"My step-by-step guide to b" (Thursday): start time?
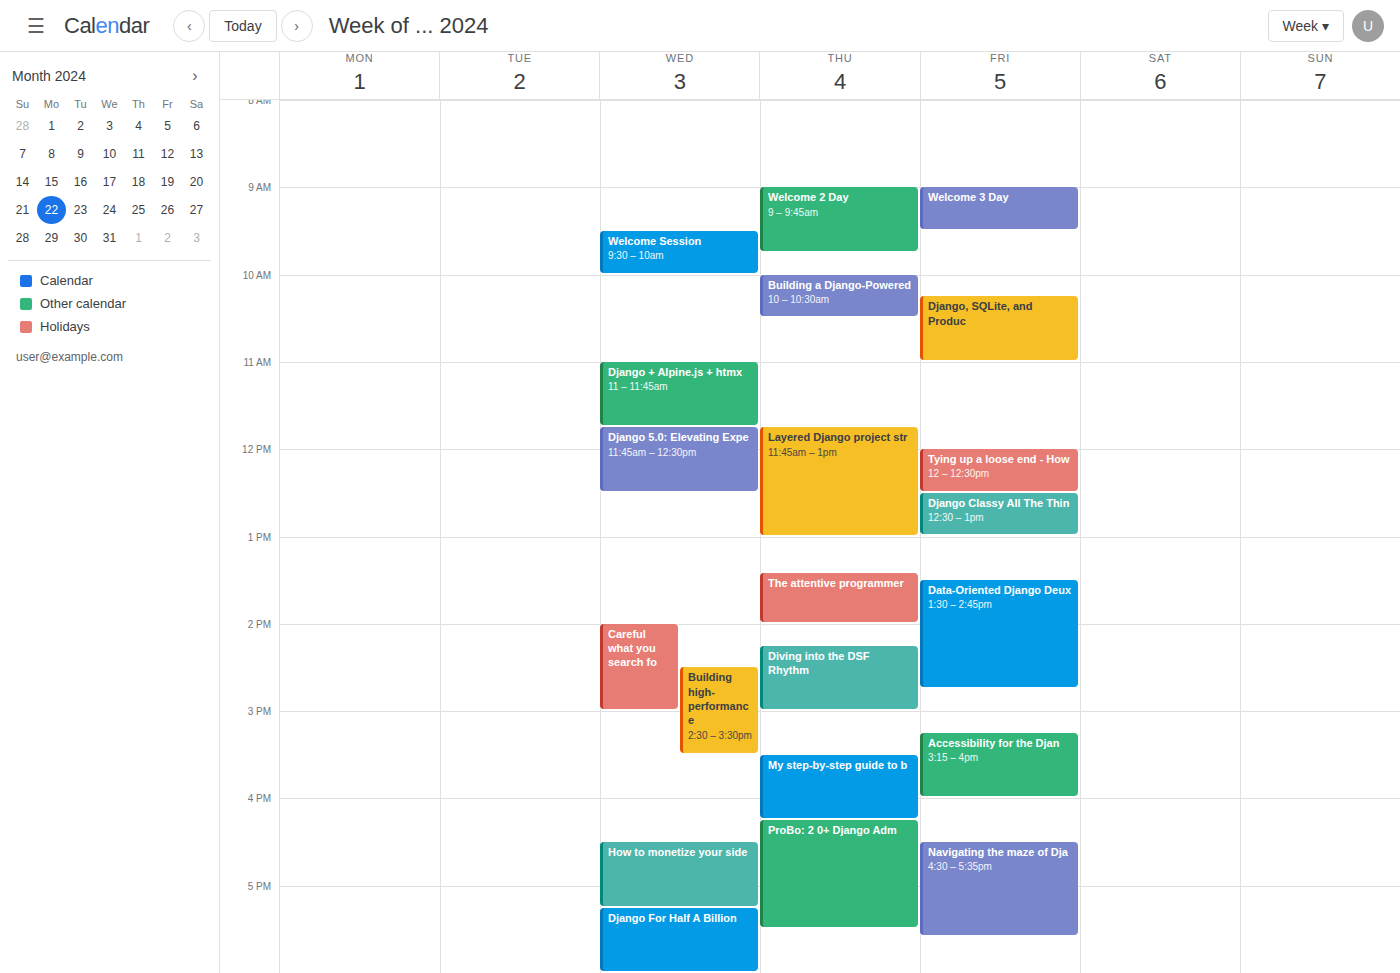
3:30 PM